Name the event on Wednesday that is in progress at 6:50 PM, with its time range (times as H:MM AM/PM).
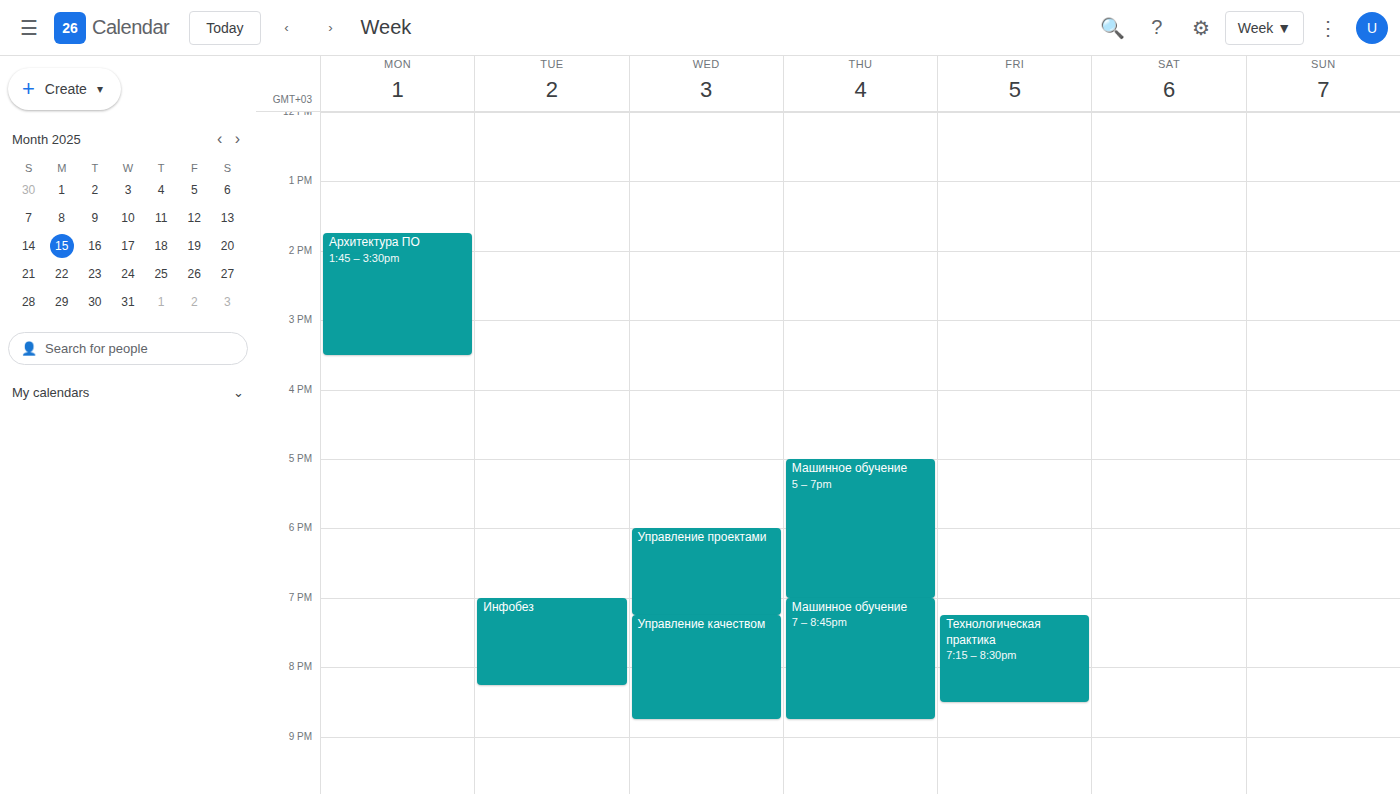
"Управление проектами", 6:00 PM to 7:15 PM